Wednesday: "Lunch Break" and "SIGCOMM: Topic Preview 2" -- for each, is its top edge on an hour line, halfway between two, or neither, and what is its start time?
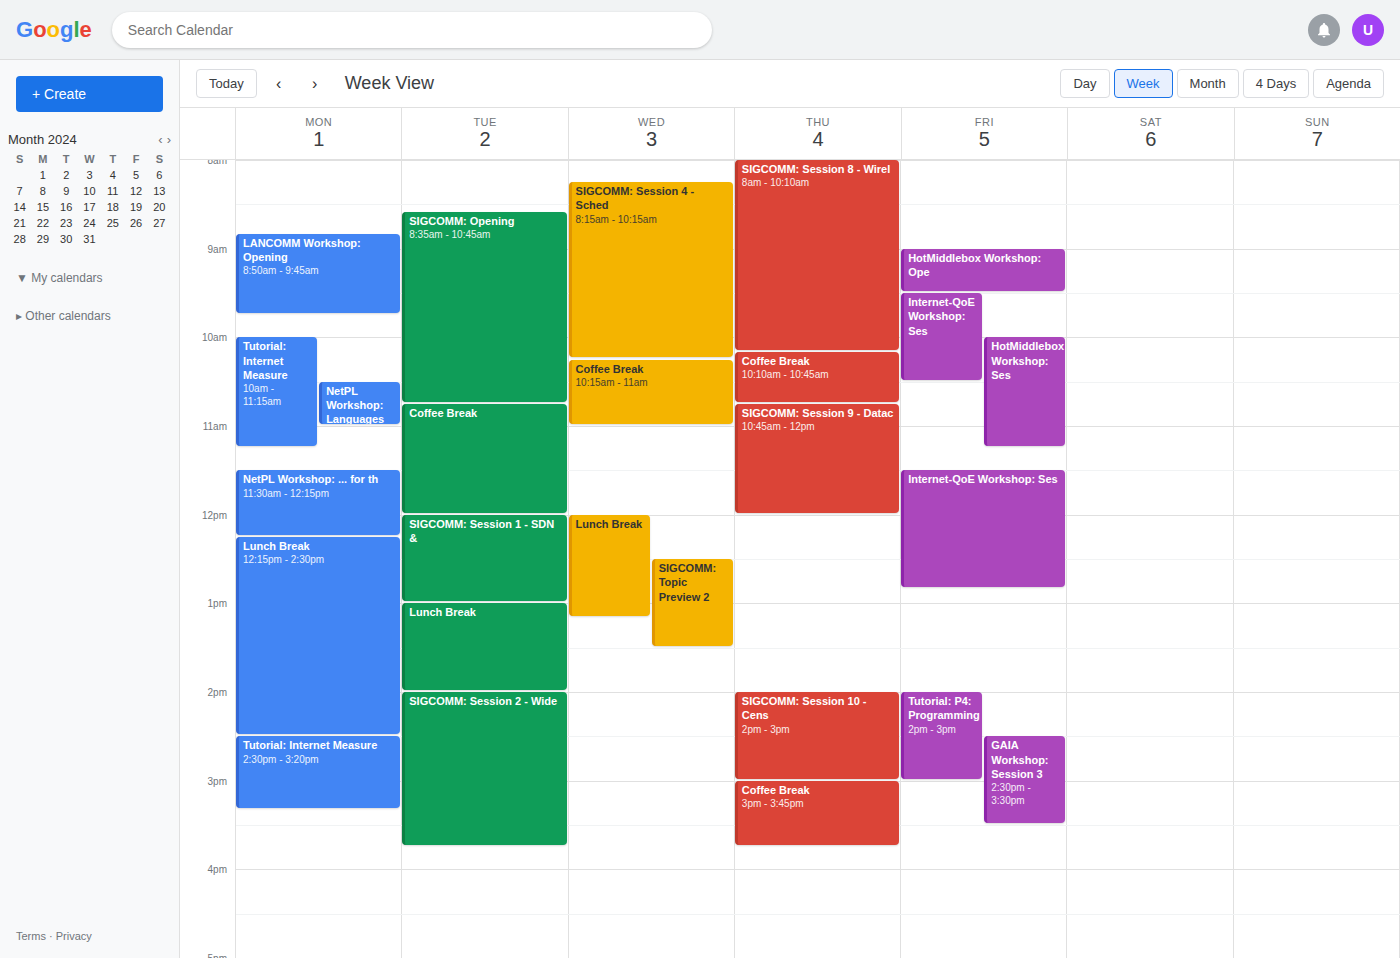
"Lunch Break": 12:00, exactly on the 12:00 line. "SIGCOMM: Topic Preview 2": 12:30, halfway between the 12:00 and 13:00 lines.